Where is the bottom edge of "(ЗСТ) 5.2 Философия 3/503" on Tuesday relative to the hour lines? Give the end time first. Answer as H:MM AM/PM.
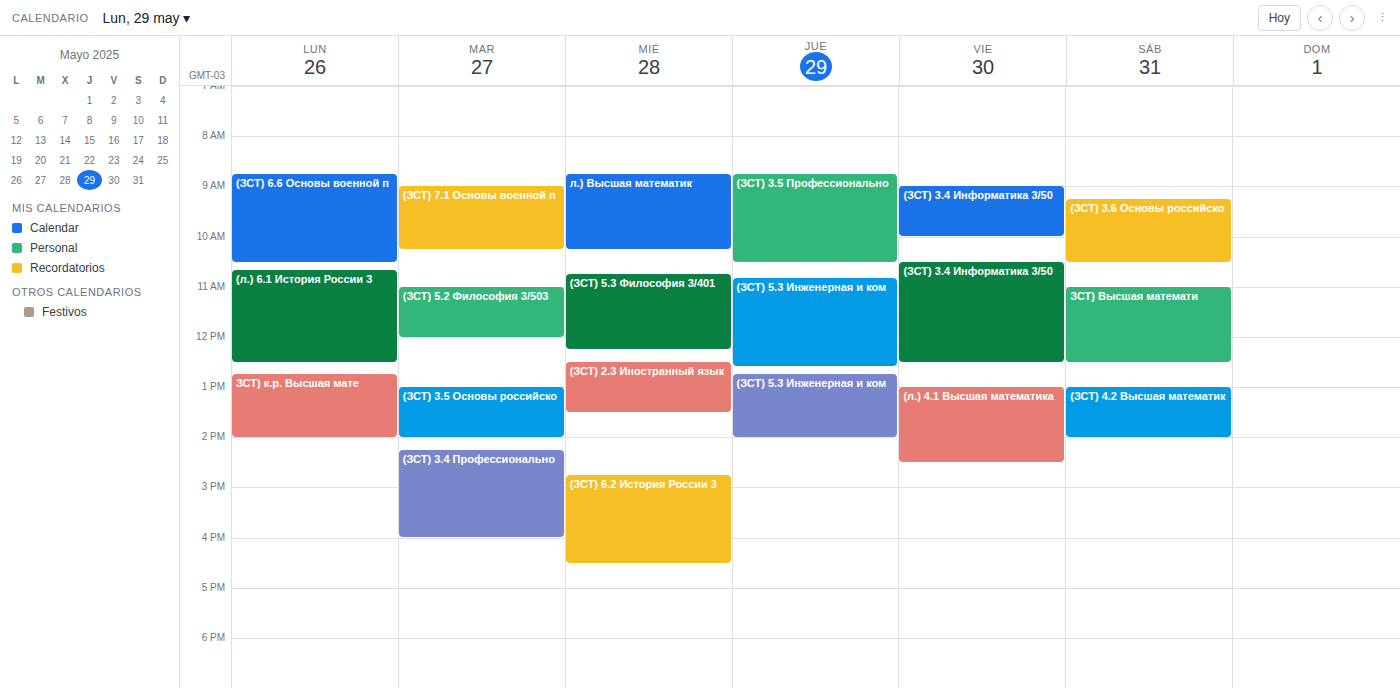
12:00 PM -- exactly on the 12 PM line.